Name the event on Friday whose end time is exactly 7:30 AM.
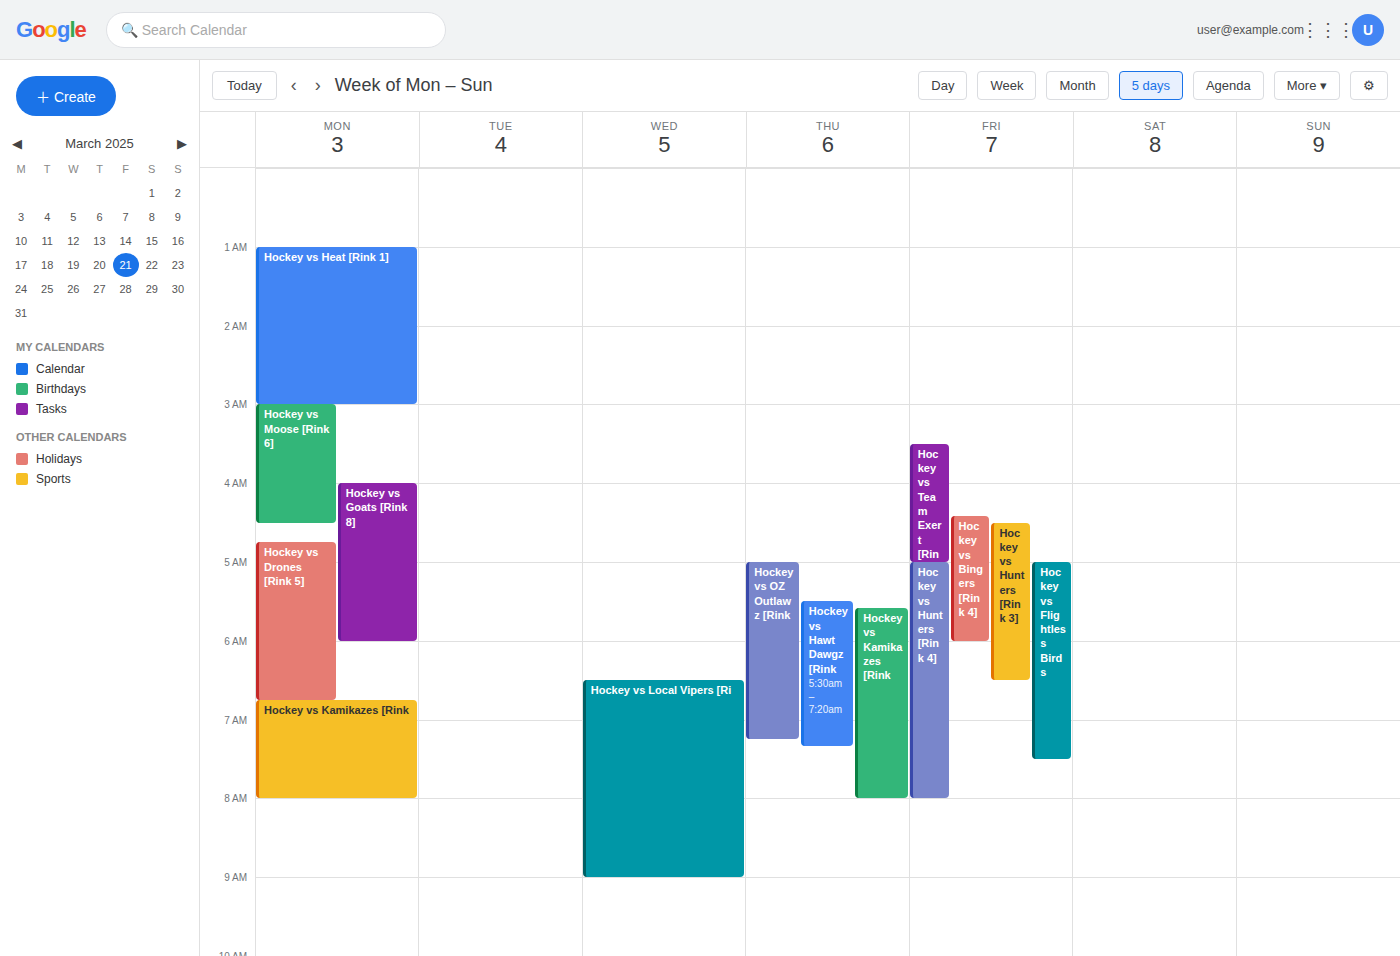
"Hockey vs Flightless Birds"